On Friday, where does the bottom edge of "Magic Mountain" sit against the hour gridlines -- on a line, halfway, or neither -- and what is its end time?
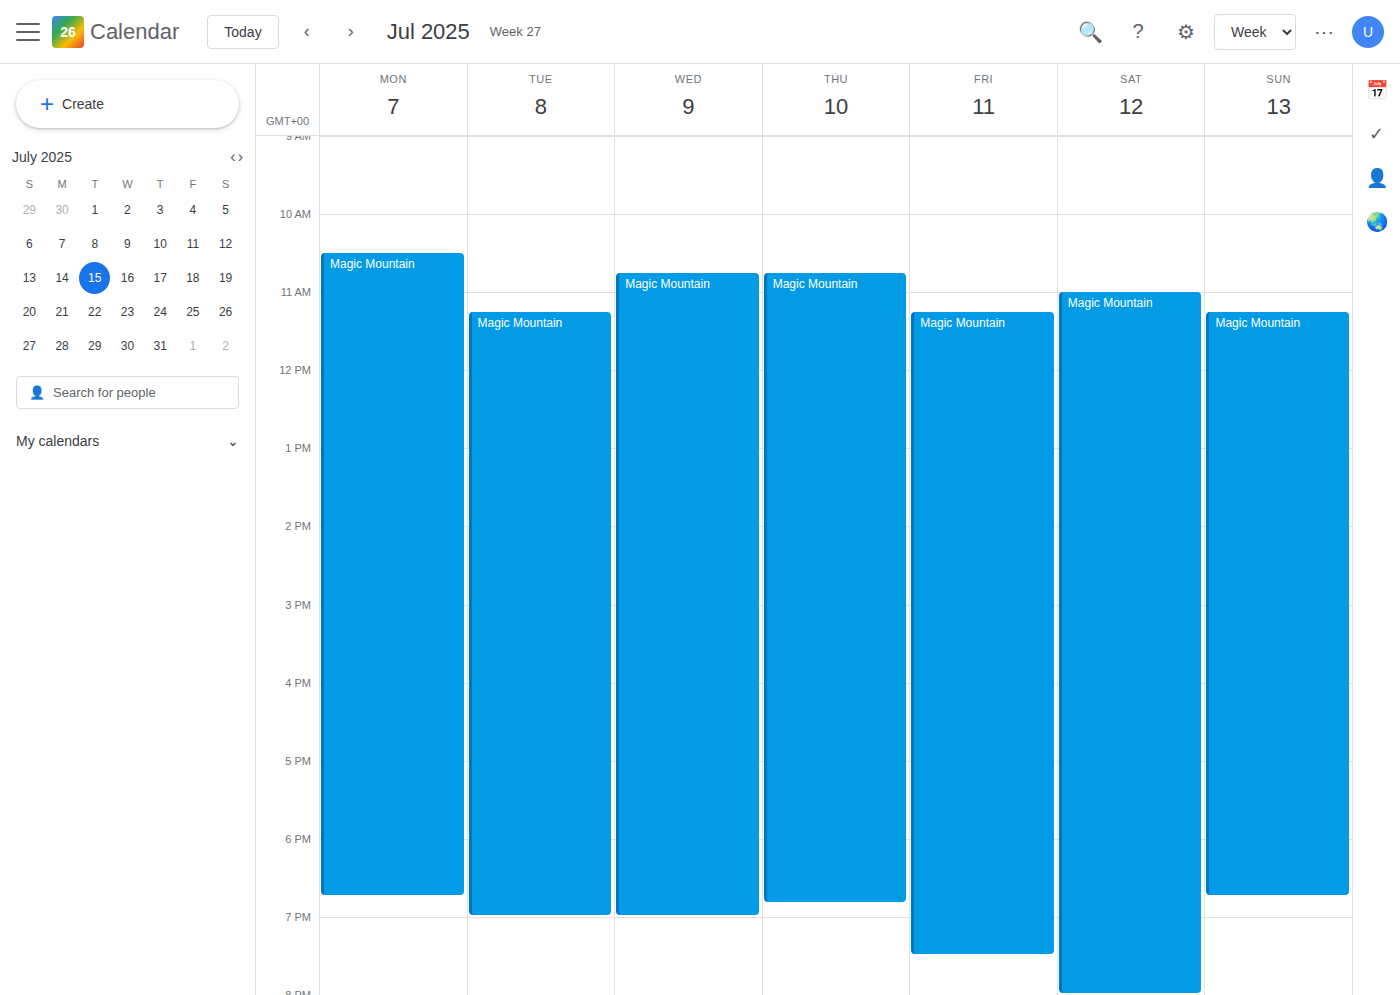
7:30 PM -- halfway between the 7 PM and 8 PM lines.